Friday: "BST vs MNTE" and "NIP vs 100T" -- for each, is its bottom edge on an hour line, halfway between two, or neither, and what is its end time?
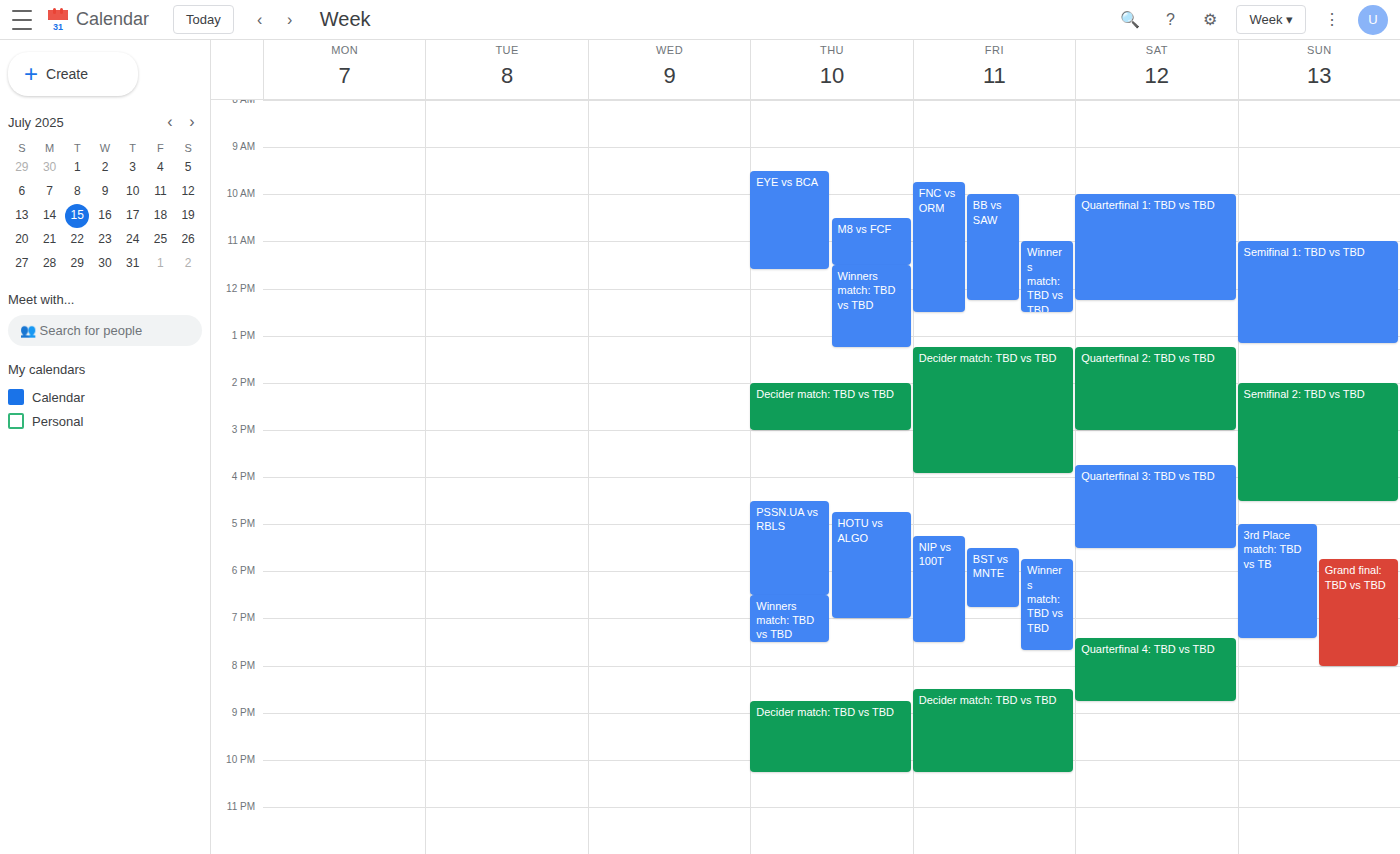
"BST vs MNTE": 18:45, neither: three quarters of the way from the 18:00 line to the 19:00 line. "NIP vs 100T": 19:30, halfway between the 19:00 and 20:00 lines.